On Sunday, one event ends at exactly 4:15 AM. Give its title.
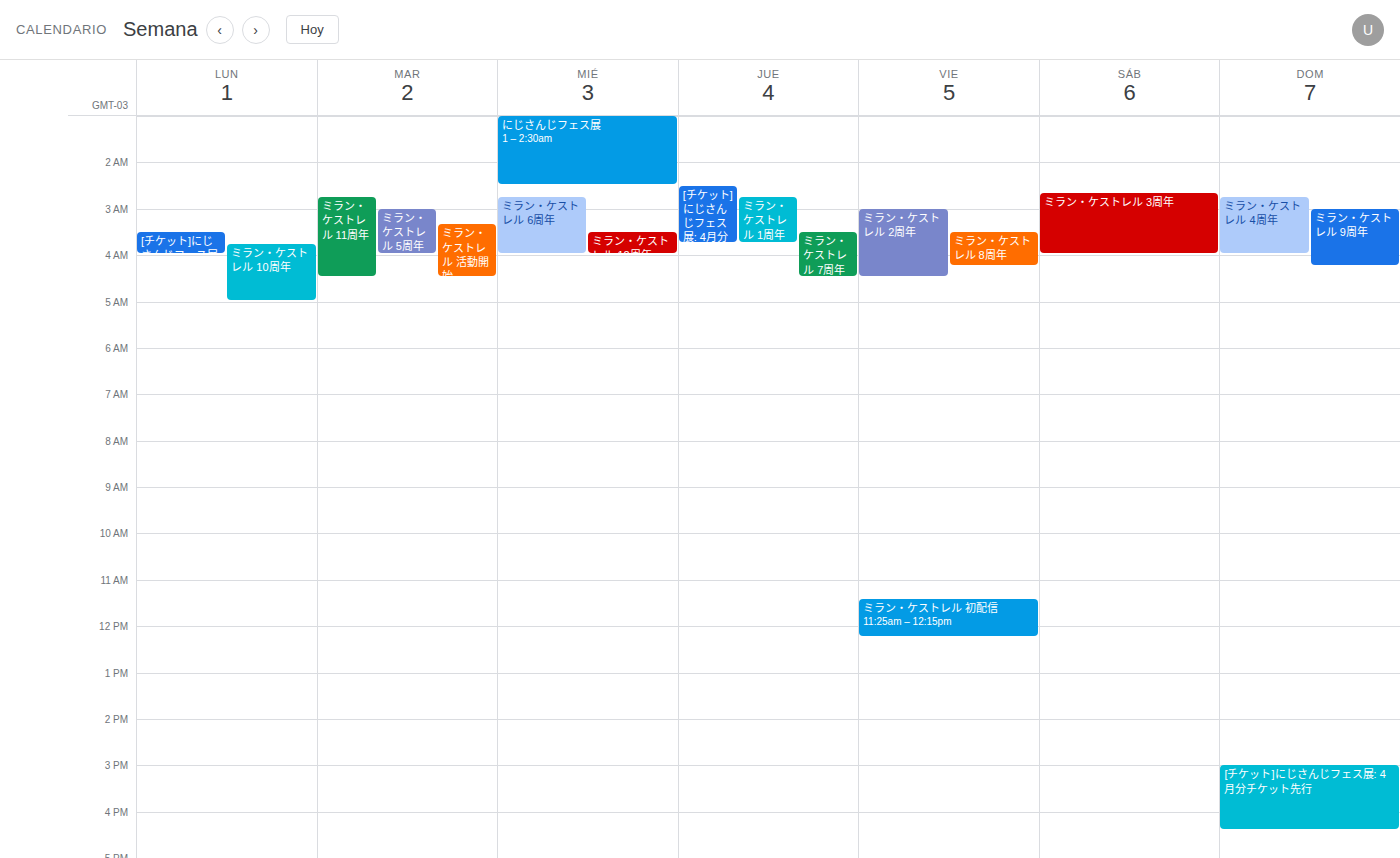
"ミラン・ケストレル 9周年"